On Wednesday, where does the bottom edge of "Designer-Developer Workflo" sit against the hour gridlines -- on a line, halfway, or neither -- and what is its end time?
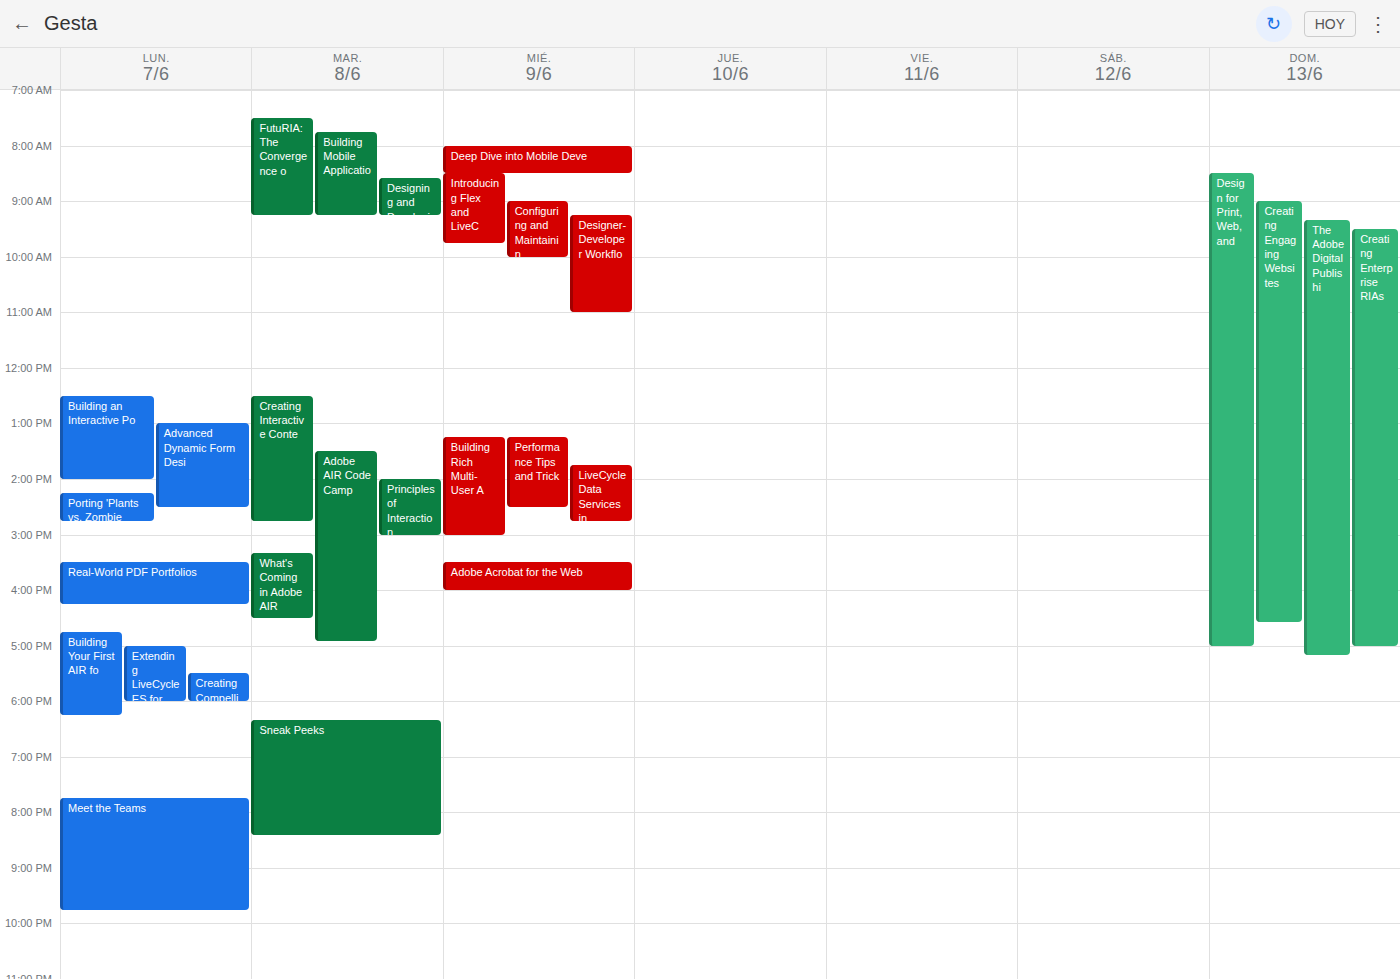
11:00 AM -- exactly on the 11 AM line.